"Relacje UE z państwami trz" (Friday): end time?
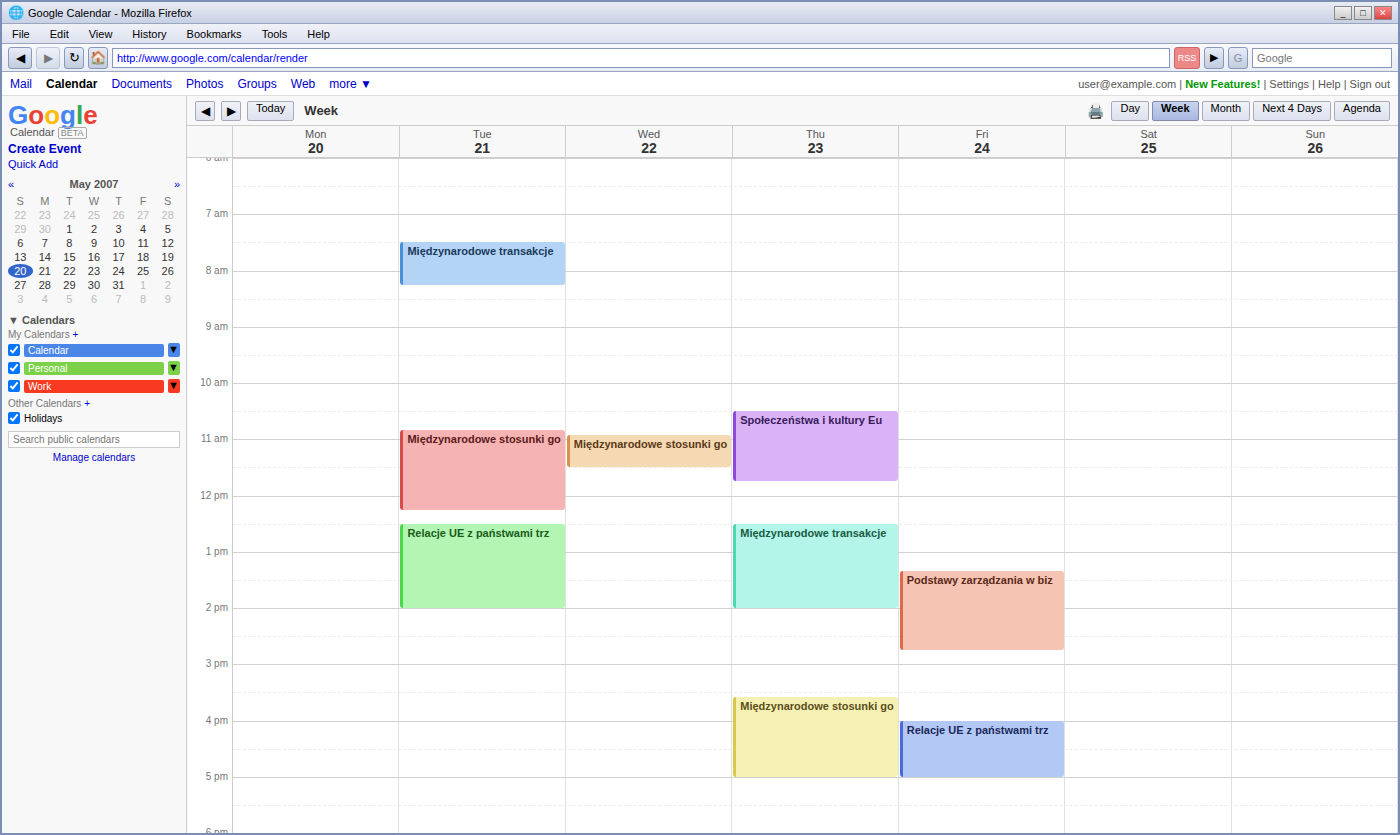
5:00 PM